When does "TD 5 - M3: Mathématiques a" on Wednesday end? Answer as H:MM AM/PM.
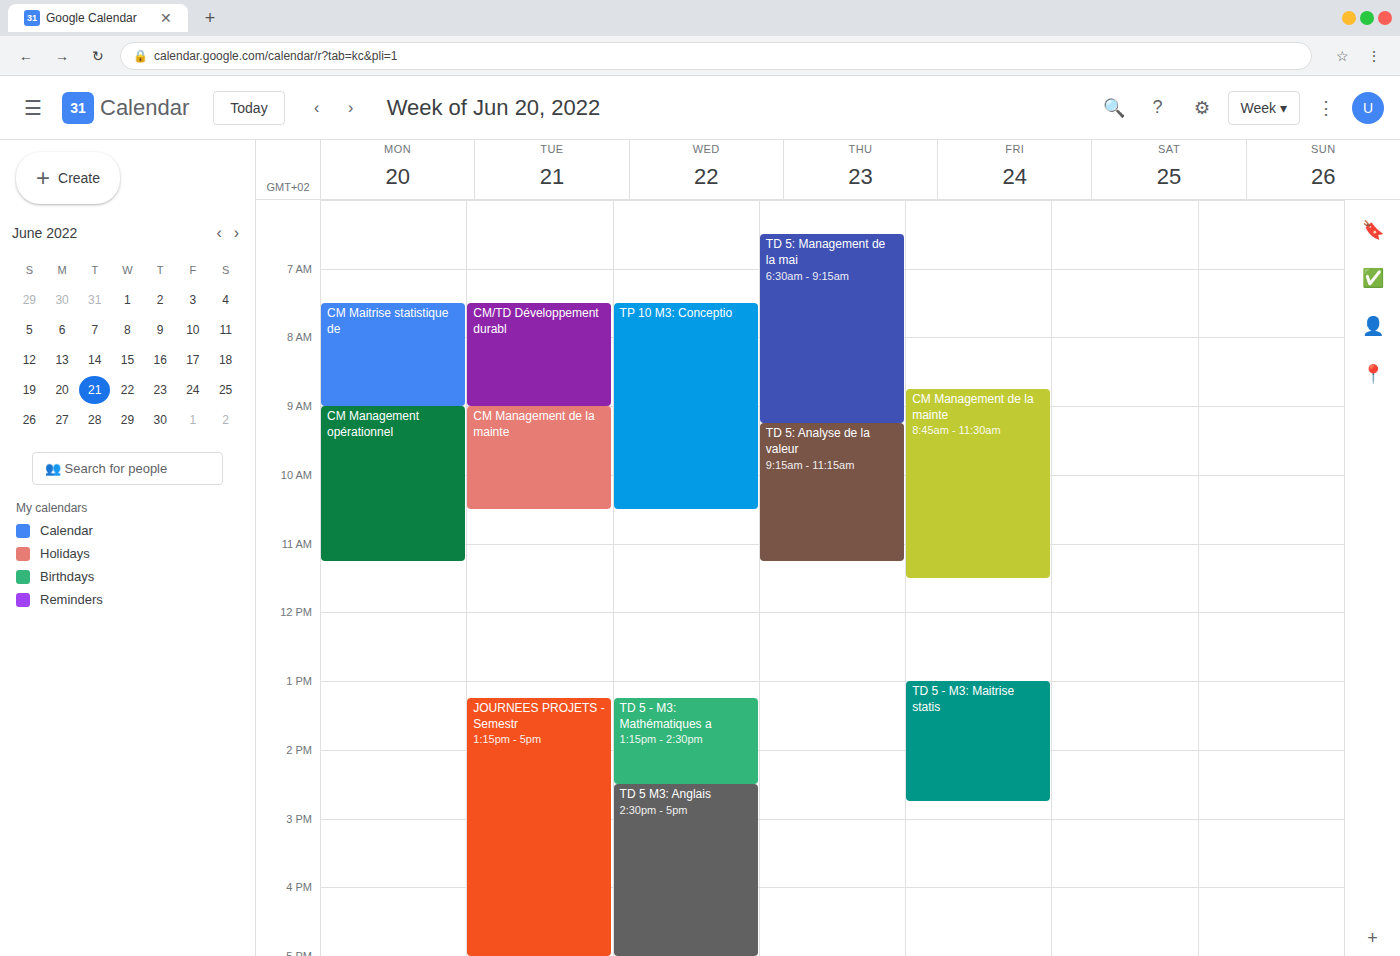
2:30 PM